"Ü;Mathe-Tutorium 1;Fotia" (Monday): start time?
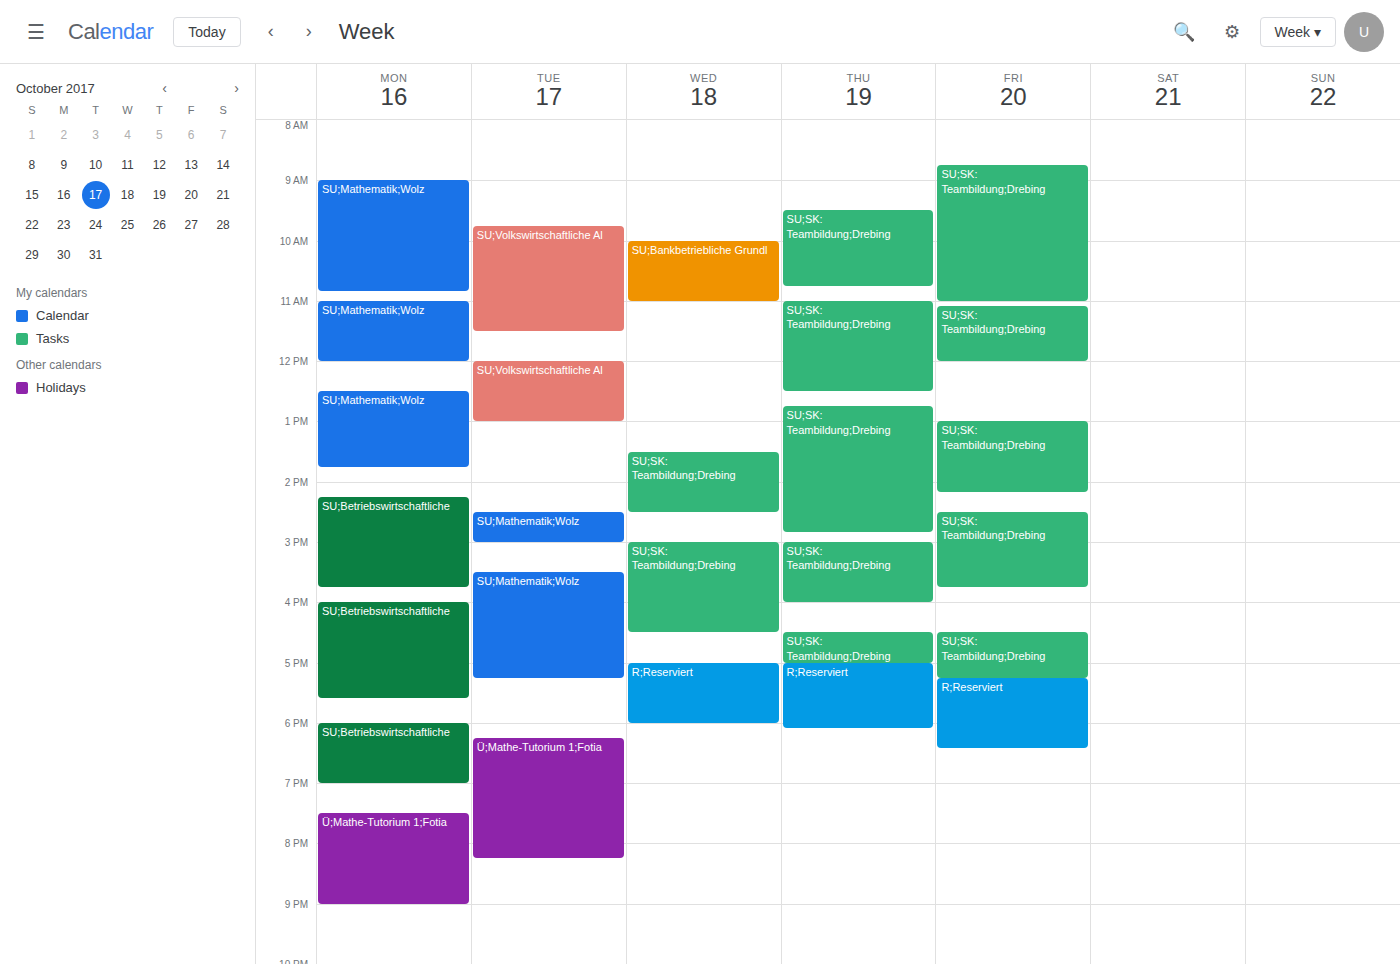
7:30 PM